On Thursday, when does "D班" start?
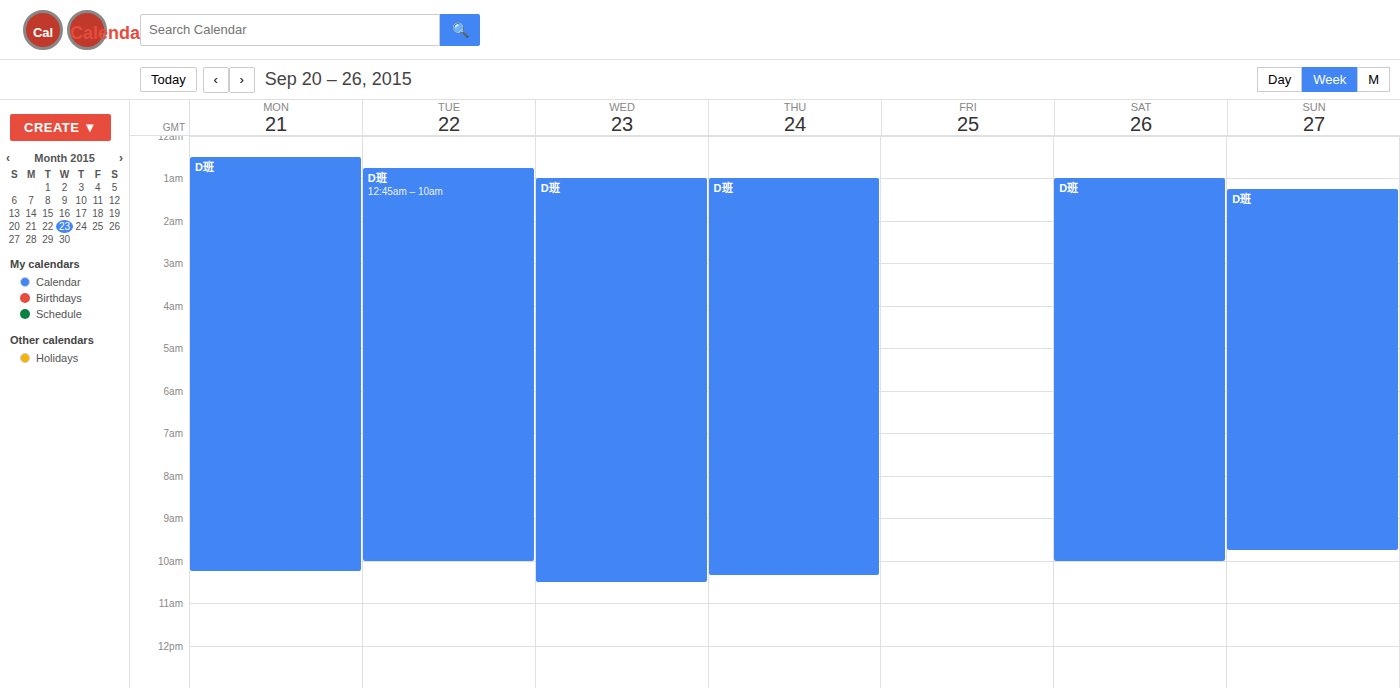
1:00 AM